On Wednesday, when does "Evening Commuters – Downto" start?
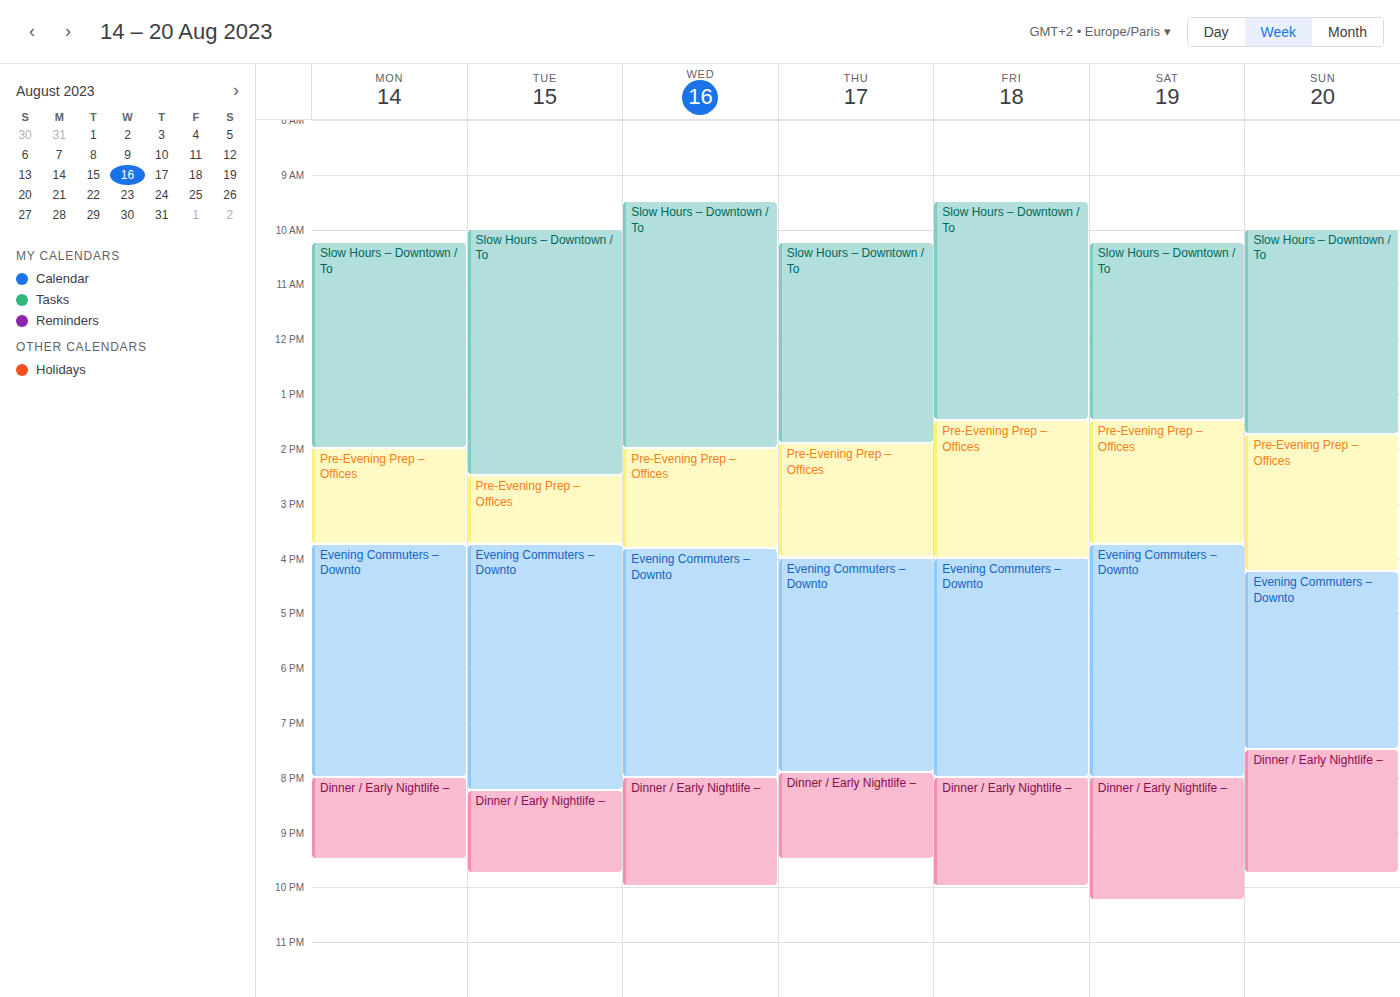
3:50 PM